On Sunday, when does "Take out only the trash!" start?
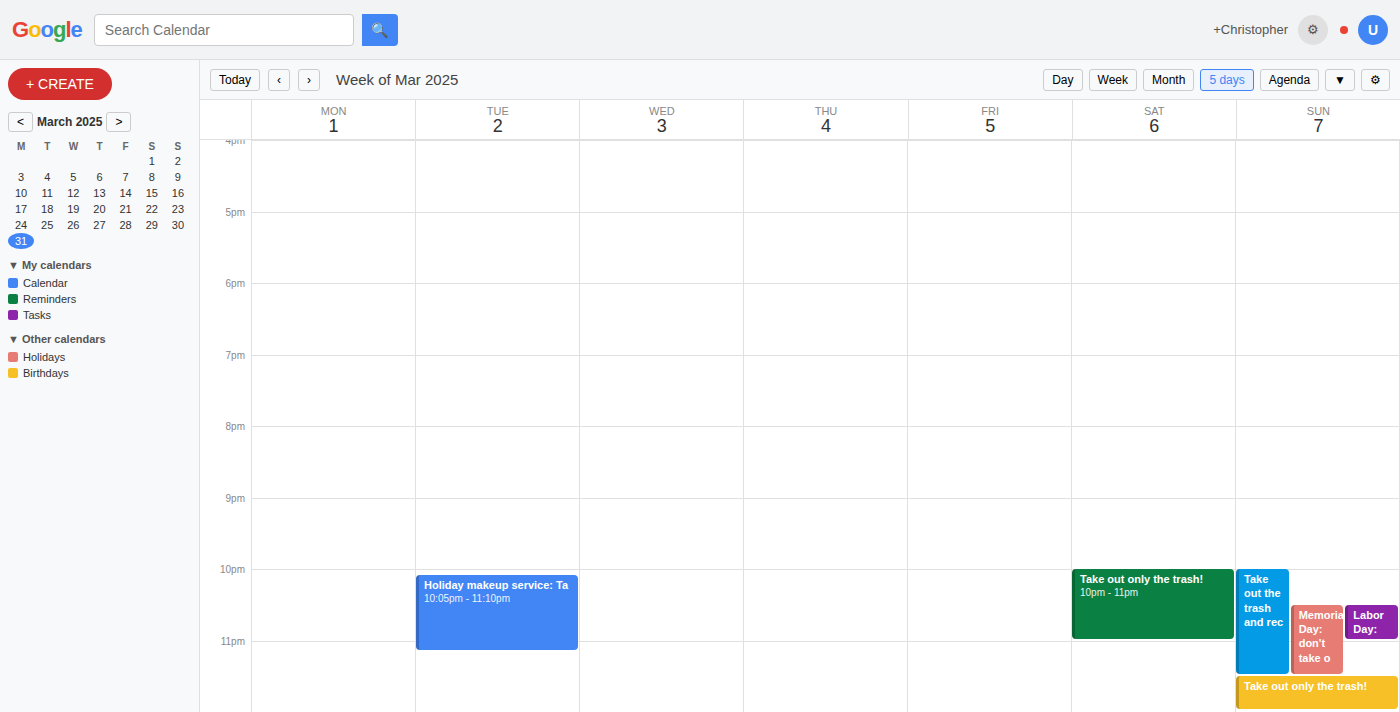
11:30 PM